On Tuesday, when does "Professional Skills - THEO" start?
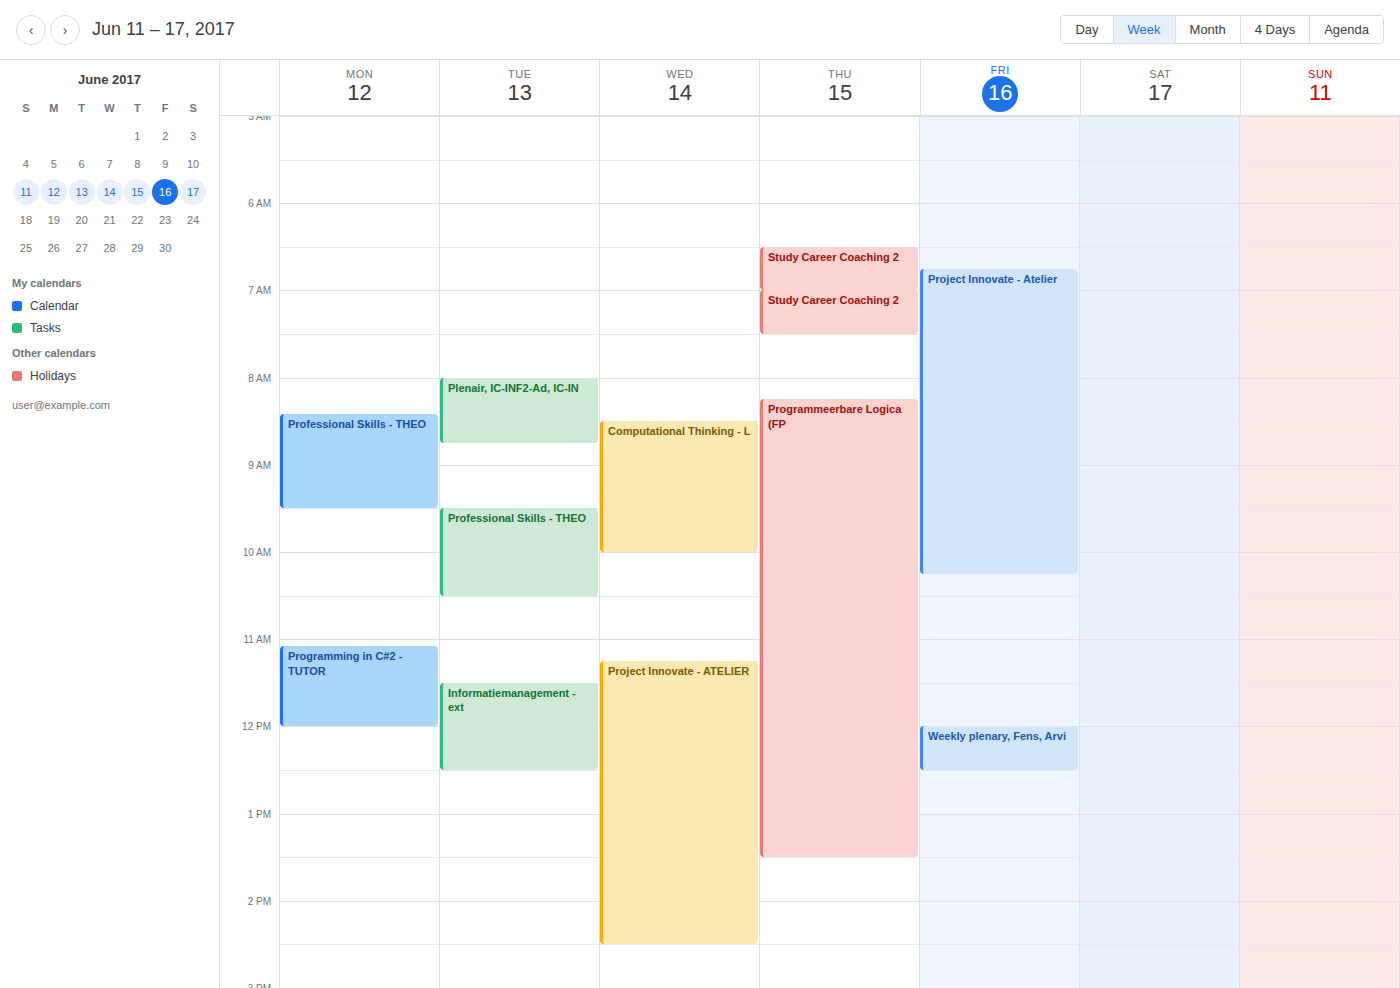
9:30 AM